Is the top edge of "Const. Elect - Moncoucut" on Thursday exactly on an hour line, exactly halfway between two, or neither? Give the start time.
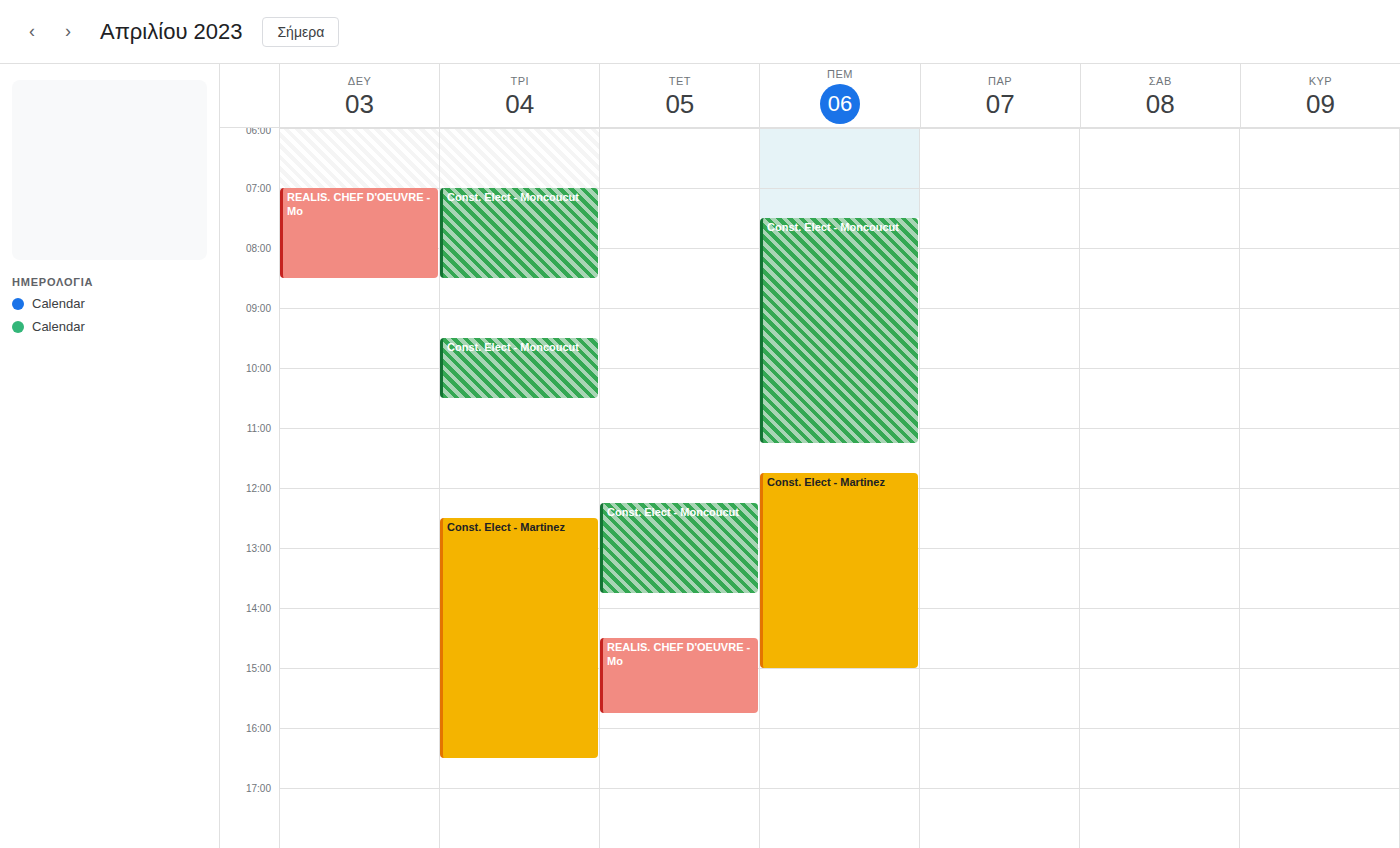
7:30 AM -- halfway between the 7 AM and 8 AM lines.